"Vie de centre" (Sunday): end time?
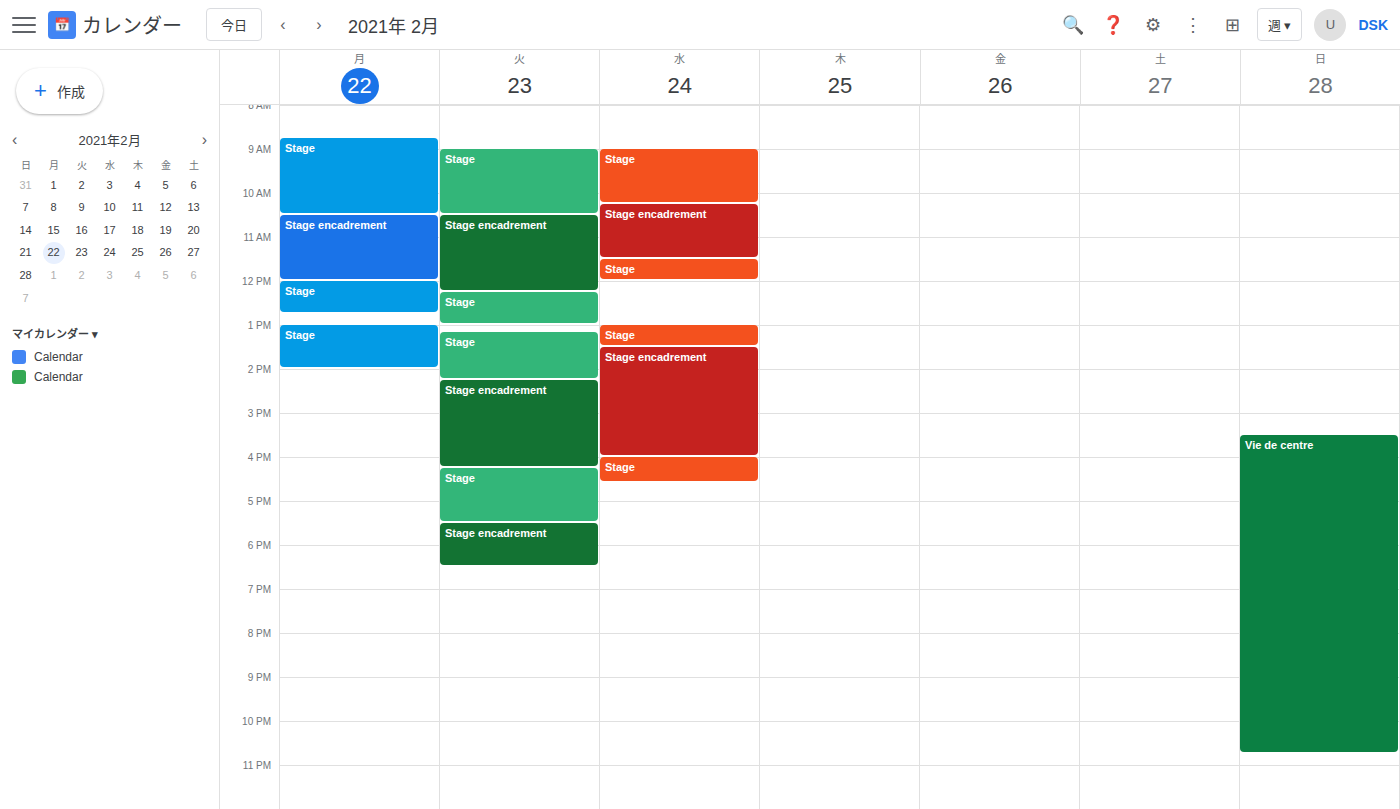
10:45 PM